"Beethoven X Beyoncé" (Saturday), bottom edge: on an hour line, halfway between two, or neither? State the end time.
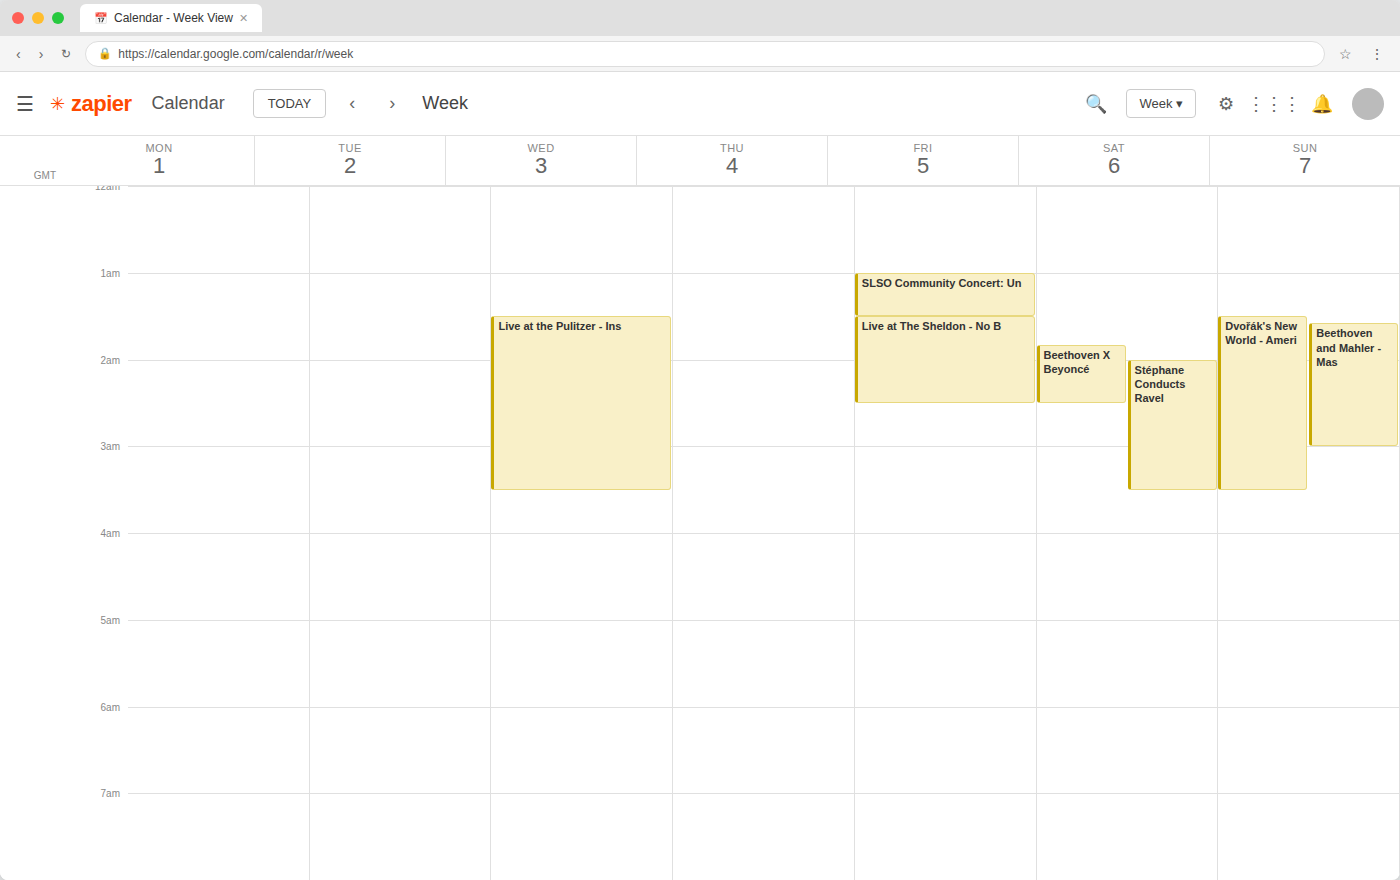
2:30 AM -- halfway between the 2 AM and 3 AM lines.